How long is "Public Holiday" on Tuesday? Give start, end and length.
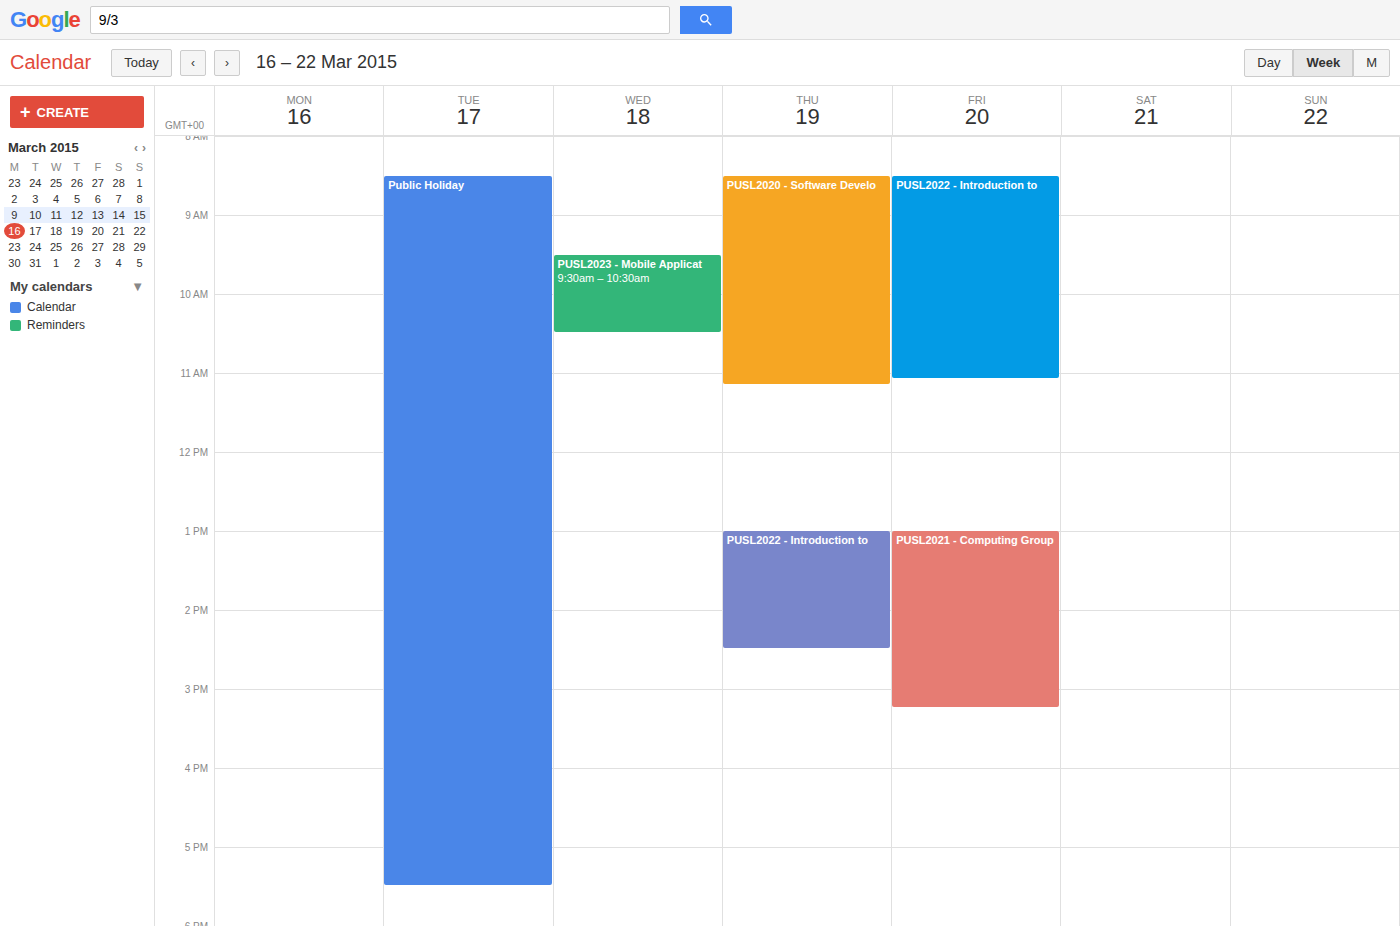
8:30 AM to 5:30 PM, 9 hours